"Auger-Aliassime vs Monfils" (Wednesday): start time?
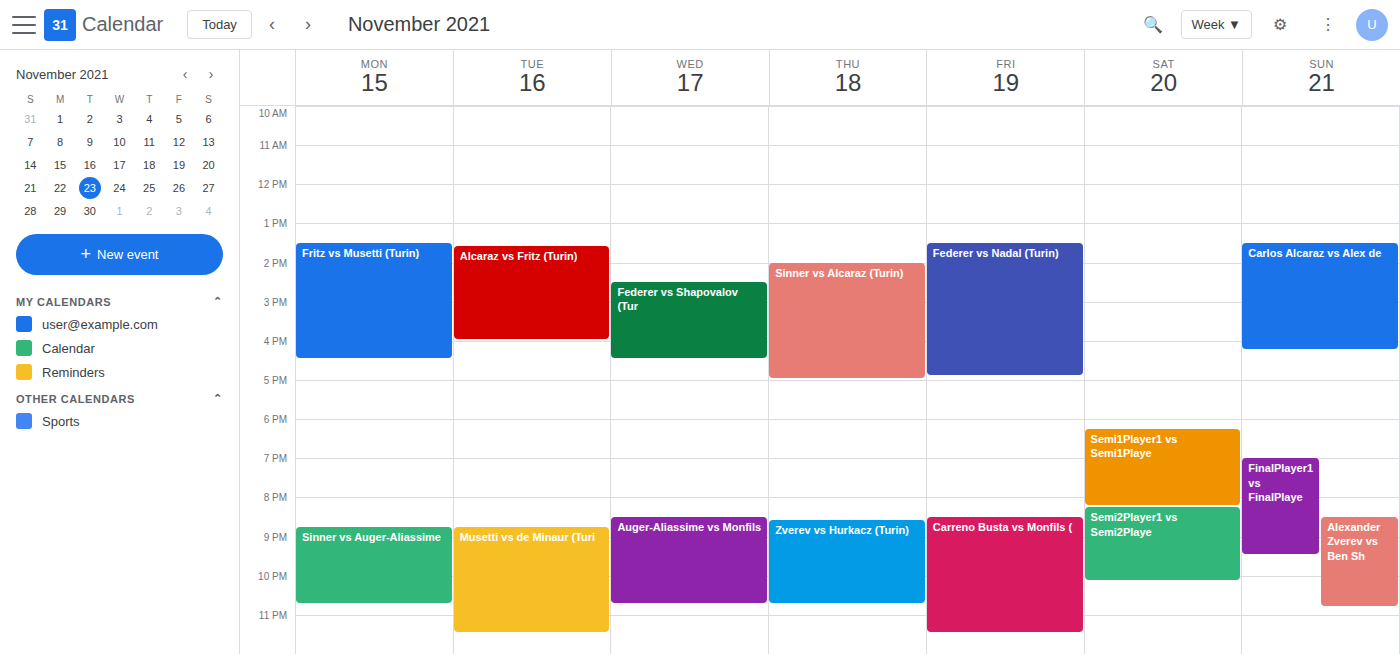
8:30 PM